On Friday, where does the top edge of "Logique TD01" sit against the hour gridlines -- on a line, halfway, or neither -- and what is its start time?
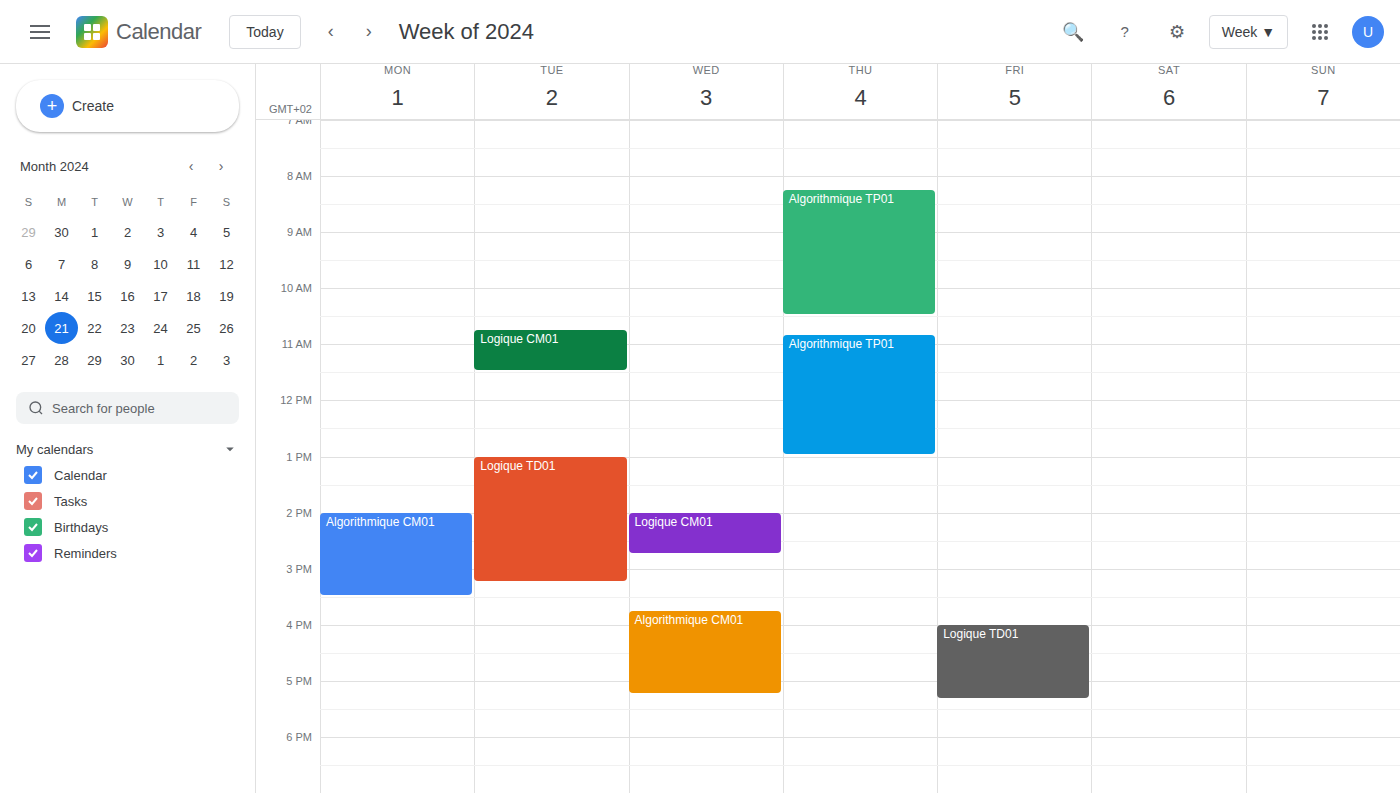
4:00 PM -- exactly on the 4 PM line.